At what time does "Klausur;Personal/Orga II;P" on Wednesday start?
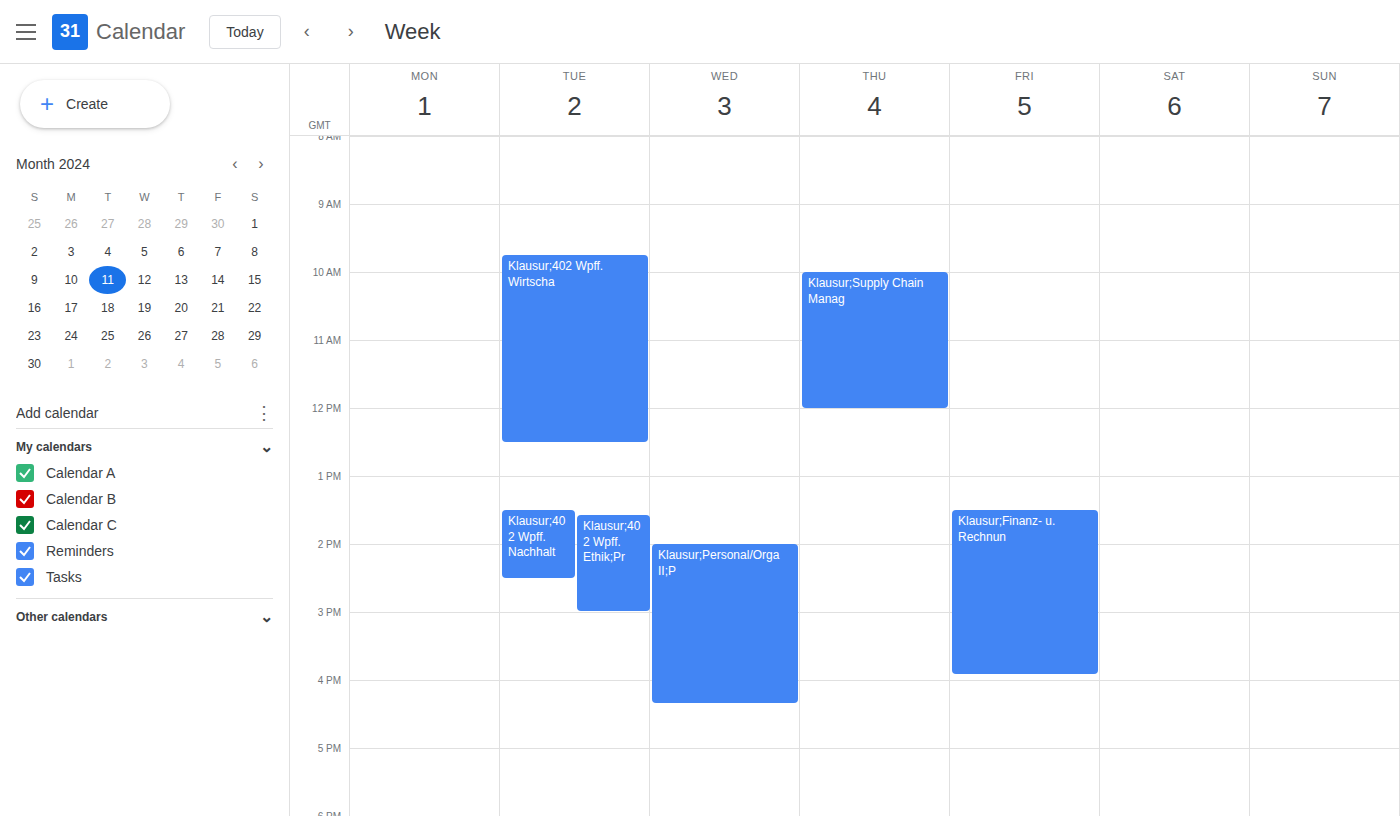
2:00 PM